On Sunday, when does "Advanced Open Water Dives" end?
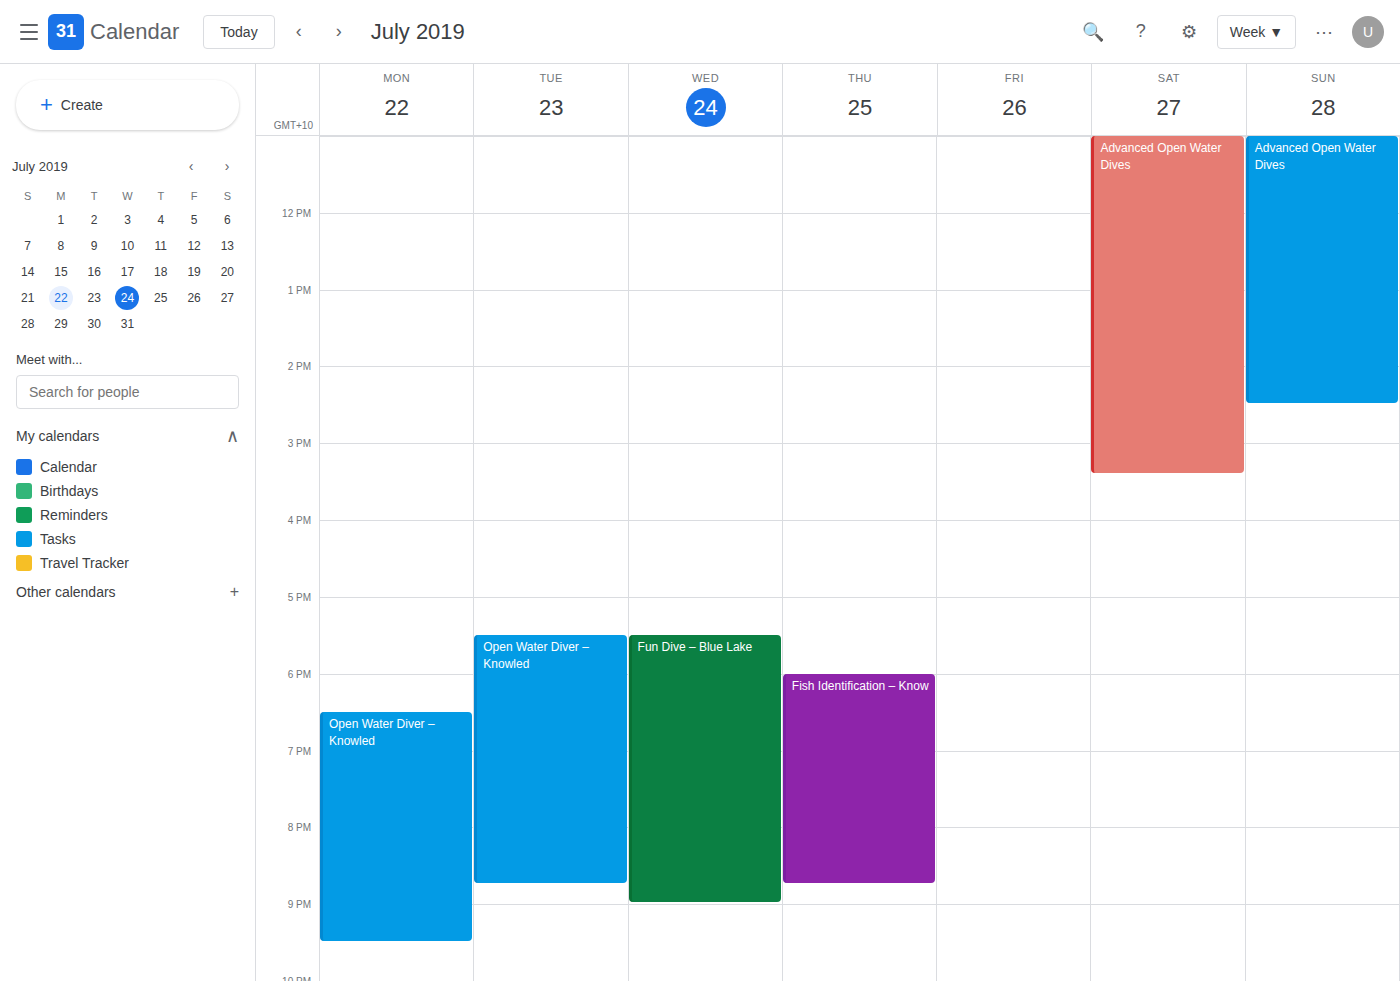
2:30 PM